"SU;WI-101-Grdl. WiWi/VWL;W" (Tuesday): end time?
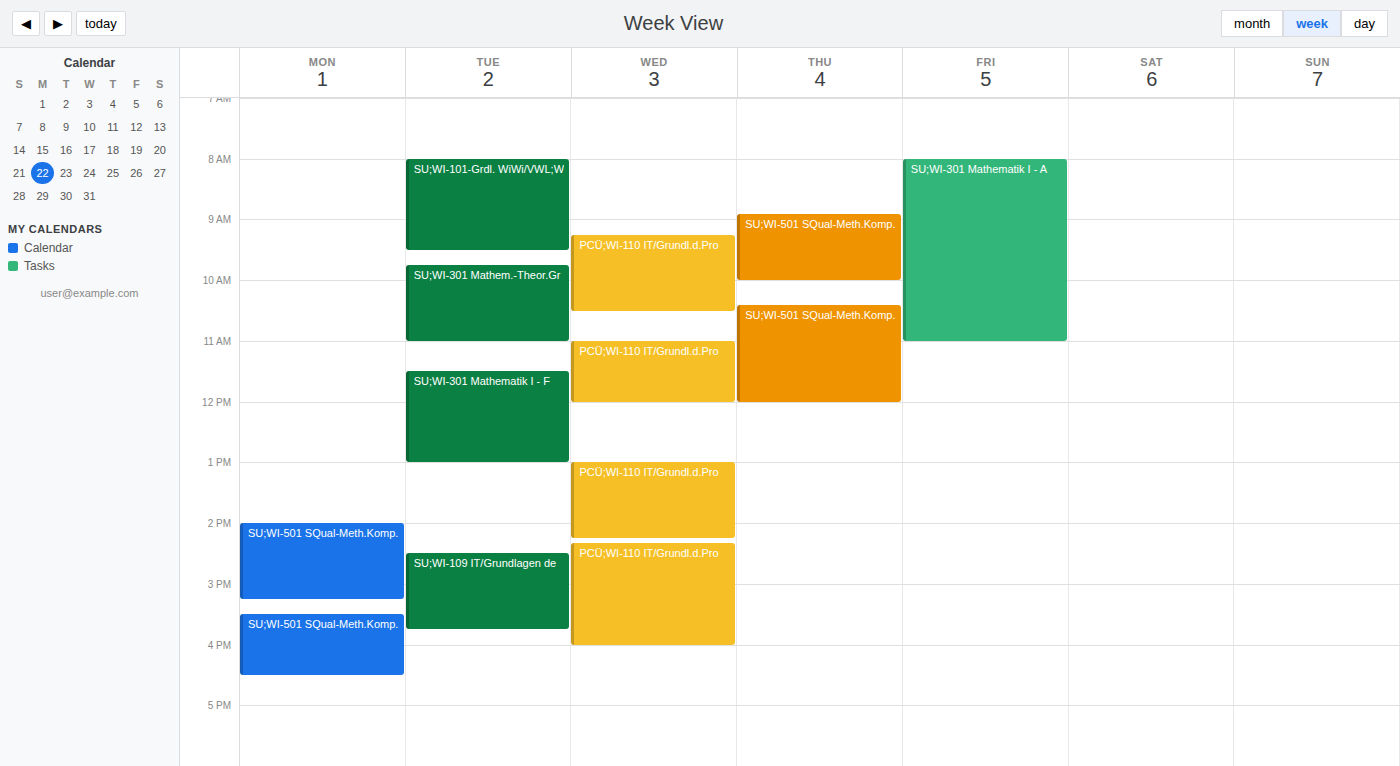
9:30 AM